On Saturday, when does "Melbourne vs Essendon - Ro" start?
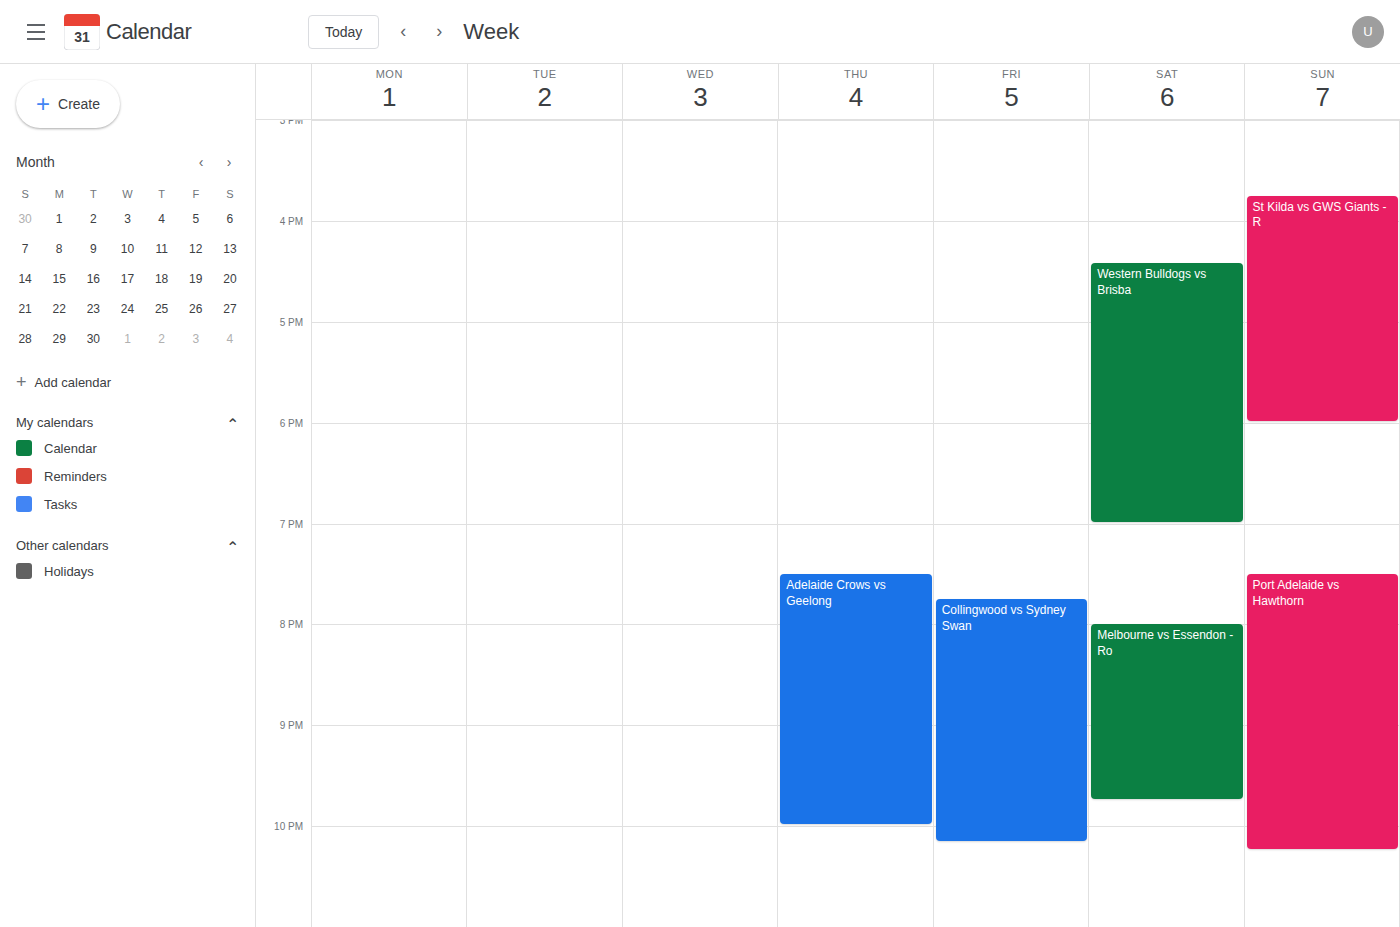
8:00 PM